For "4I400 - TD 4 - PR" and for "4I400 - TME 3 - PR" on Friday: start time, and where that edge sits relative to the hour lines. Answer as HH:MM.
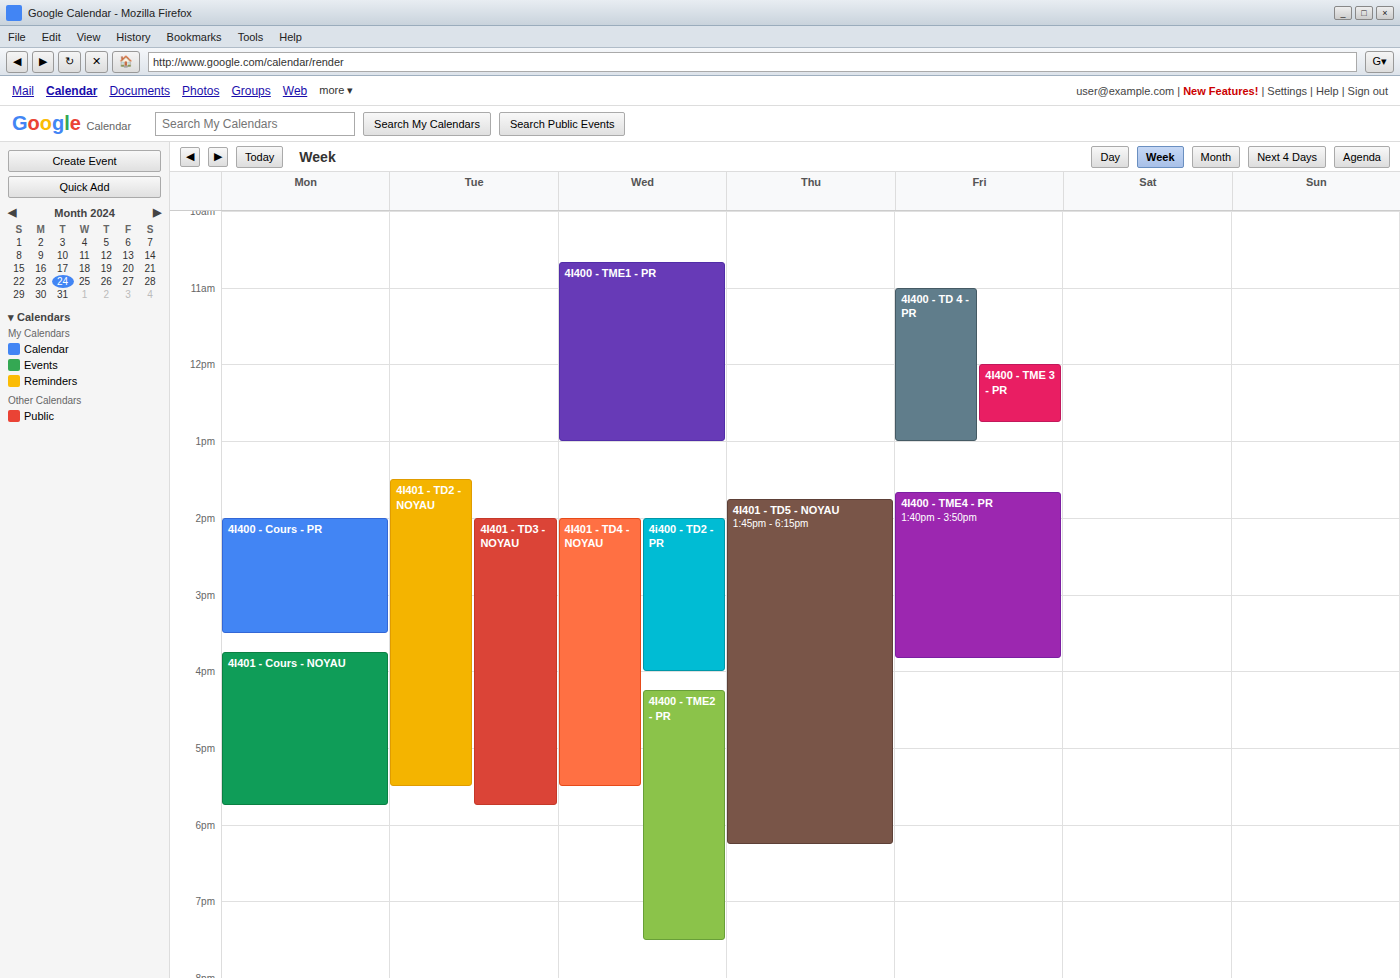
"4I400 - TD 4 - PR": 11:00, exactly on the 11:00 line. "4I400 - TME 3 - PR": 12:00, exactly on the 12:00 line.